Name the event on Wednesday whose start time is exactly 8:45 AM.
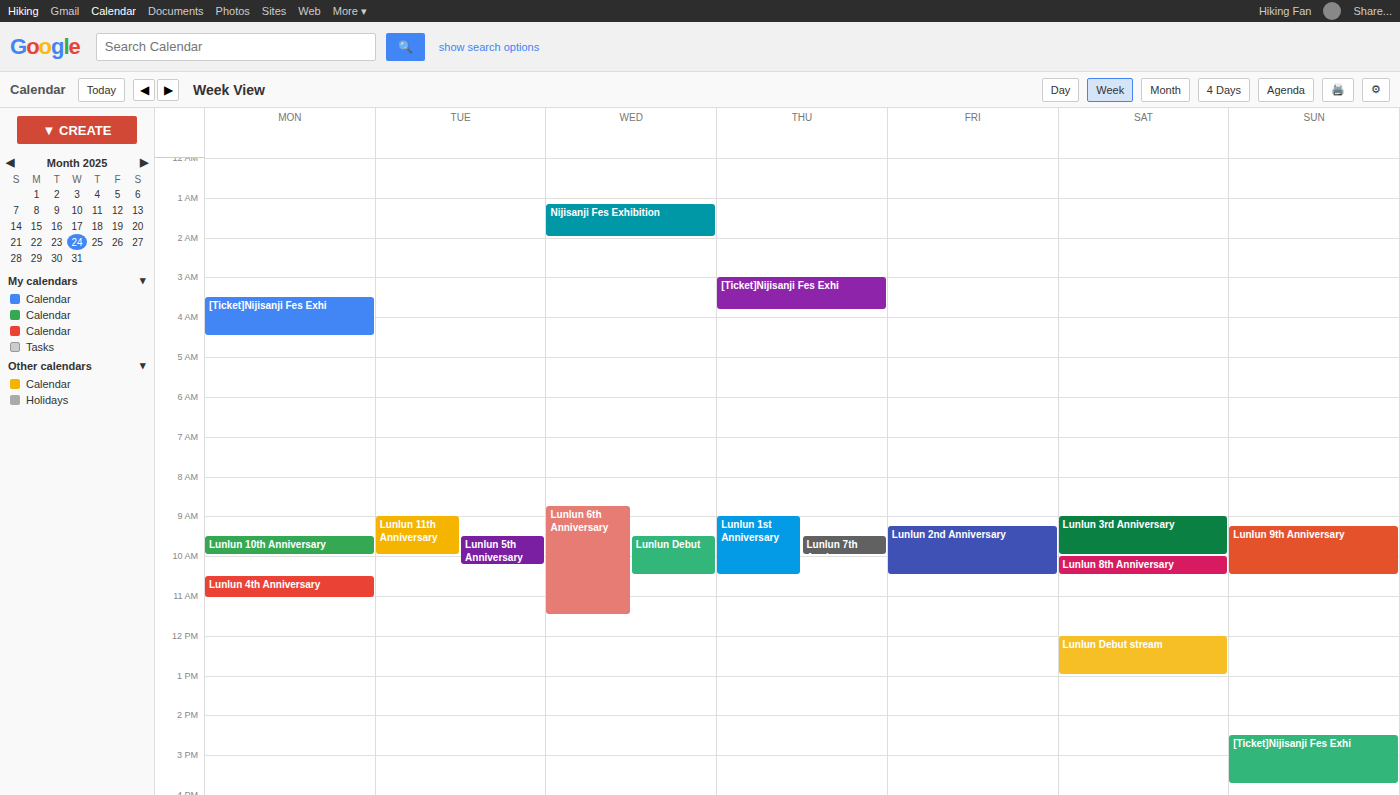
"Lunlun 6th Anniversary"